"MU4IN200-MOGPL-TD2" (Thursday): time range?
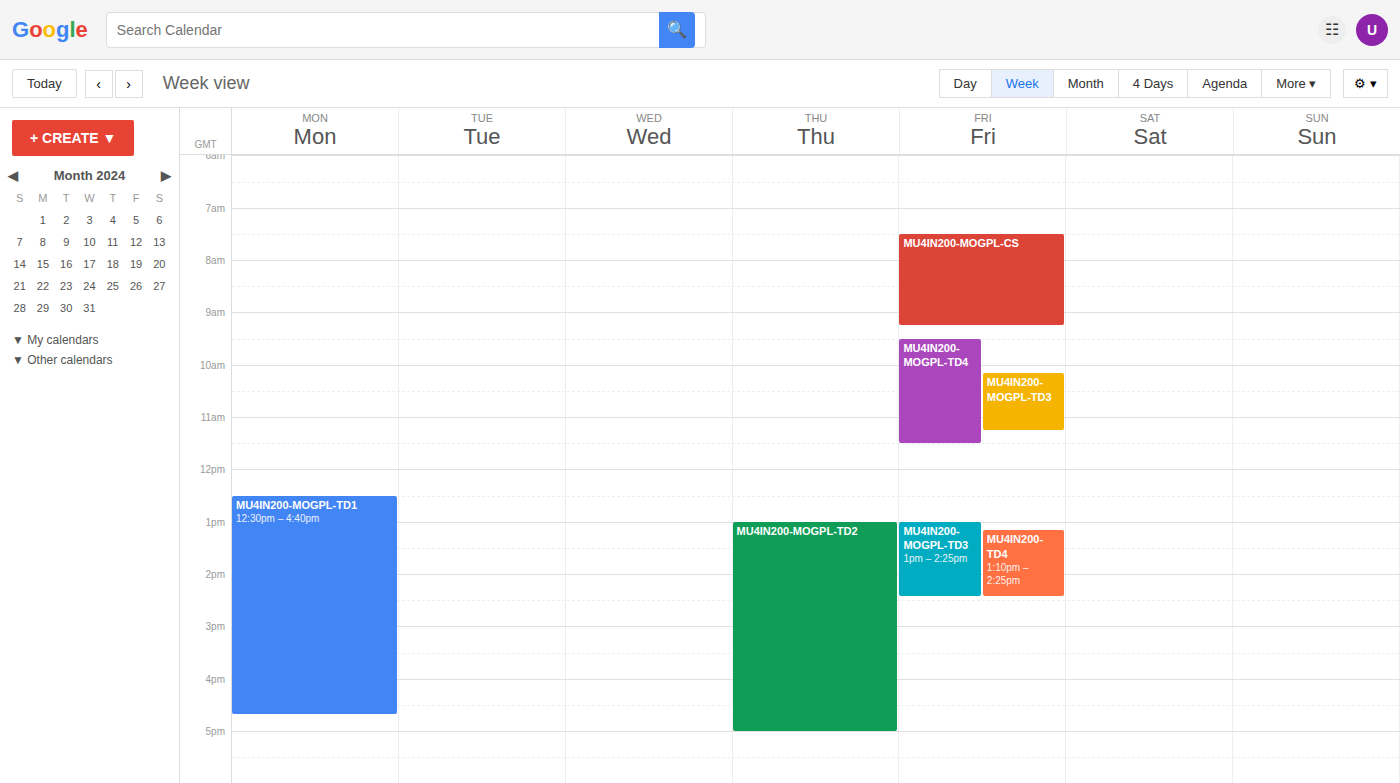
1:00 PM to 5:00 PM